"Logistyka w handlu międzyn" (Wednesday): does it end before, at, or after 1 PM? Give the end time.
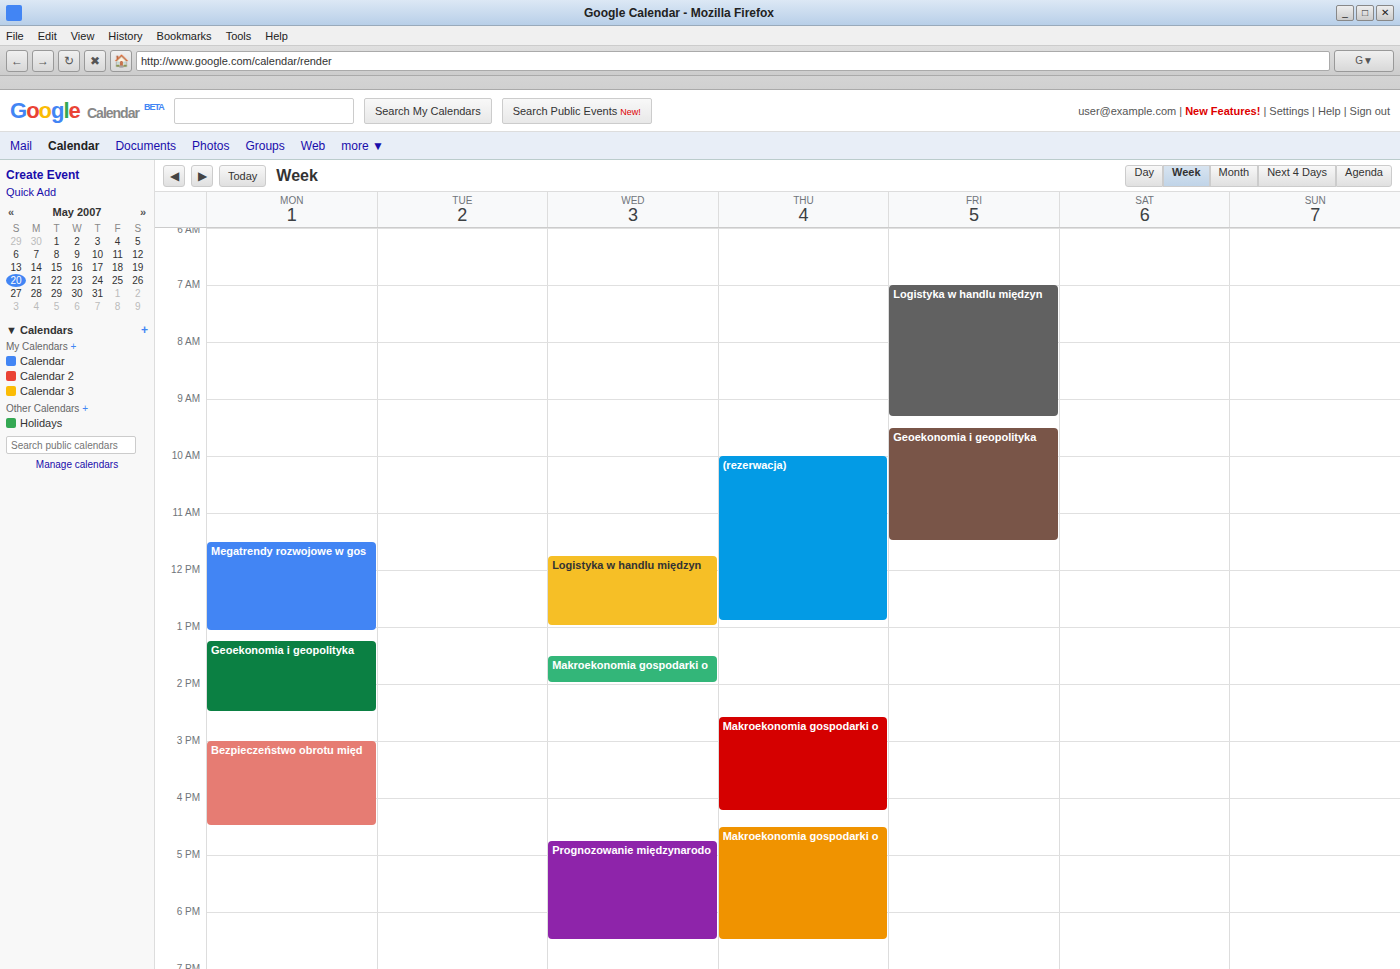
1:00 PM -- exactly at 1 PM, on the 1 PM line.